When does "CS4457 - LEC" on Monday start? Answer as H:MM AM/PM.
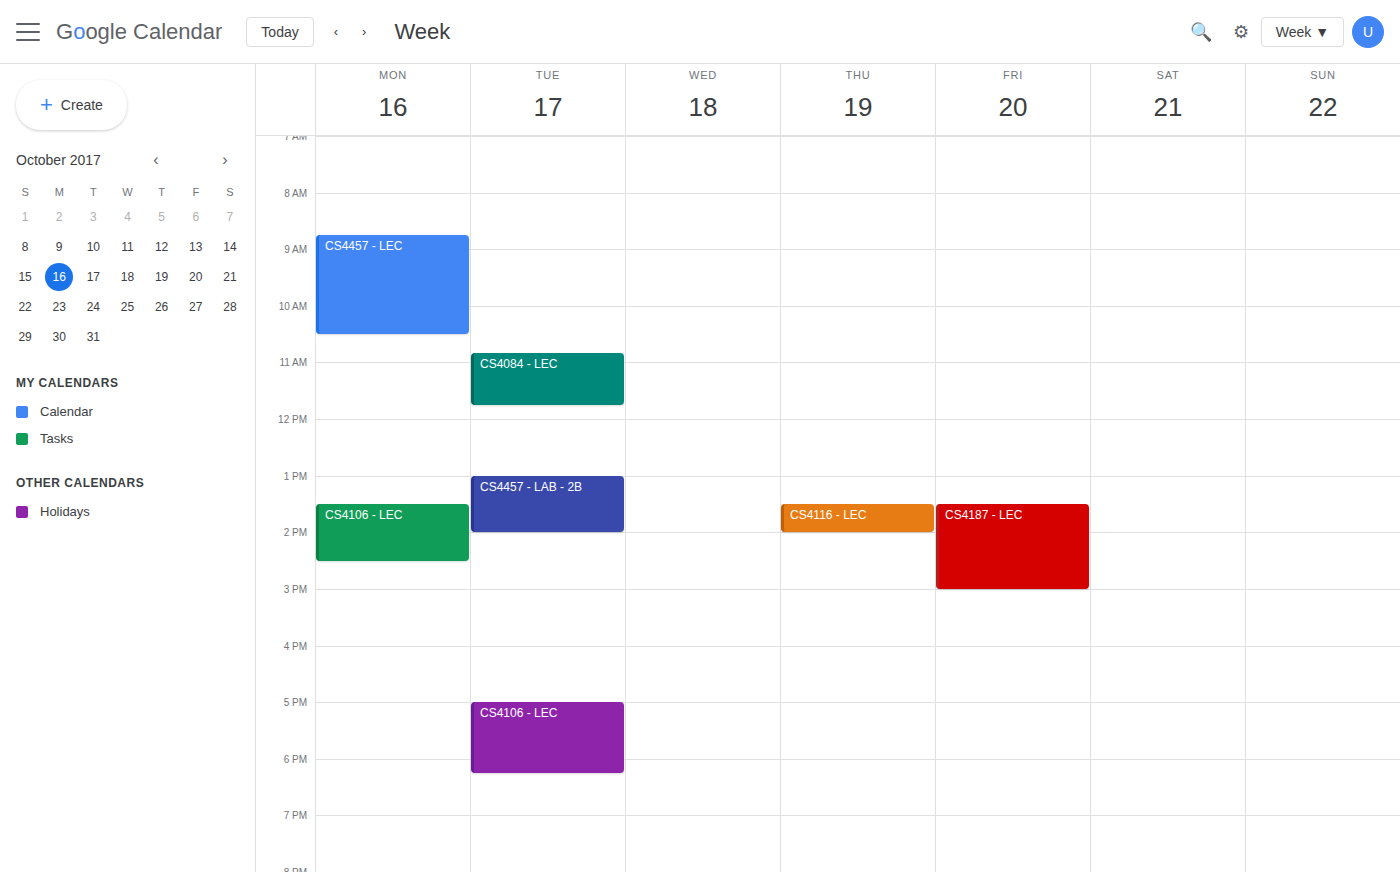
8:45 AM